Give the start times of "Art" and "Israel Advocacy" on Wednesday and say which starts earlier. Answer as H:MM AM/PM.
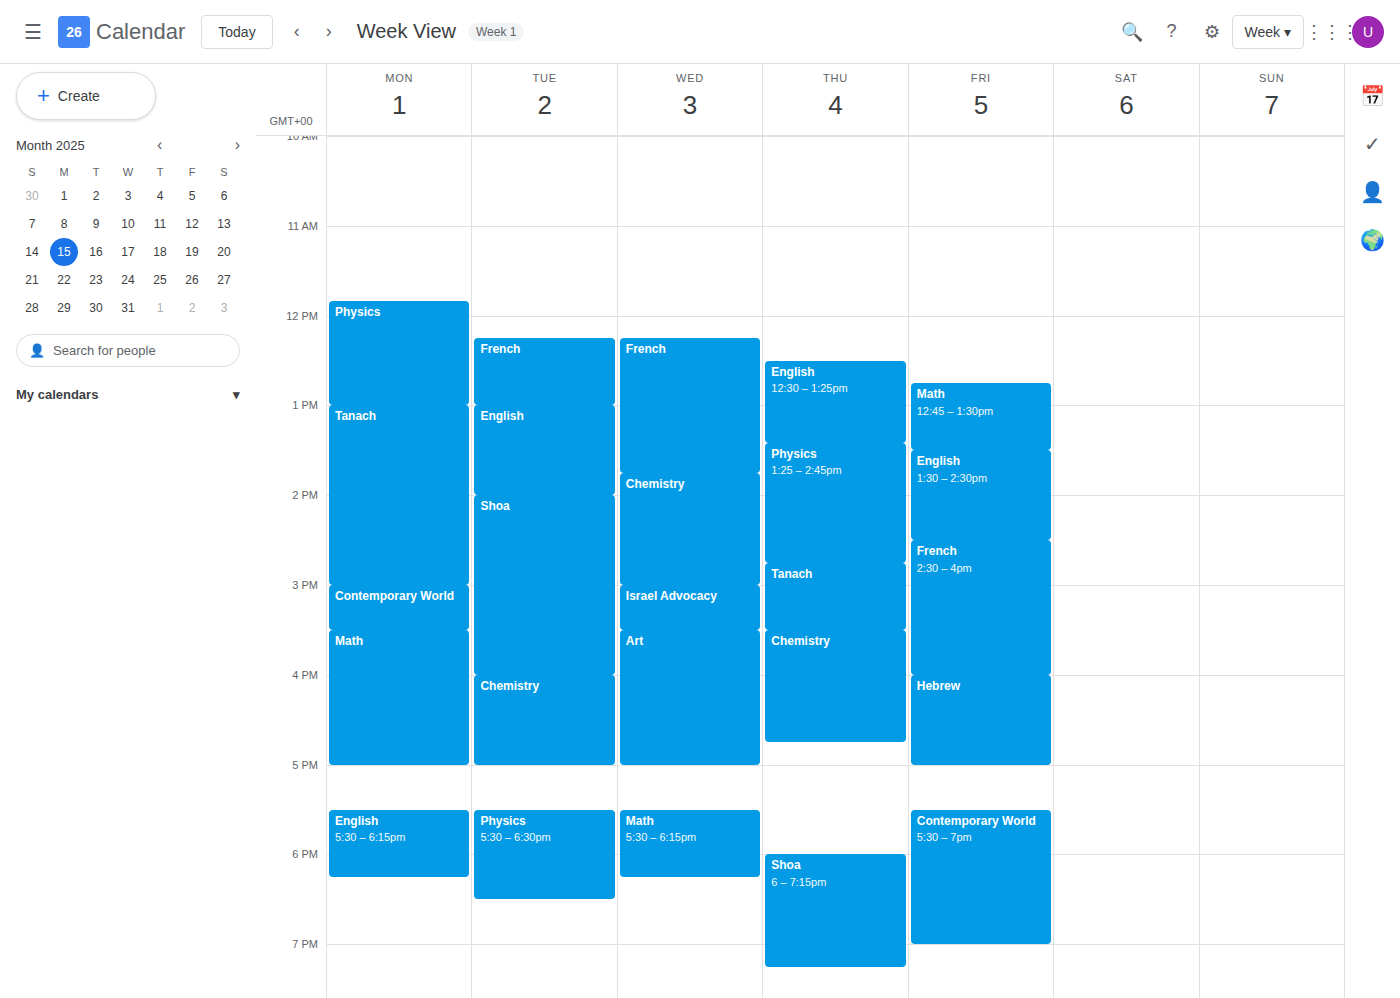
"Israel Advocacy" 3:00 PM; "Art" 3:30 PM.